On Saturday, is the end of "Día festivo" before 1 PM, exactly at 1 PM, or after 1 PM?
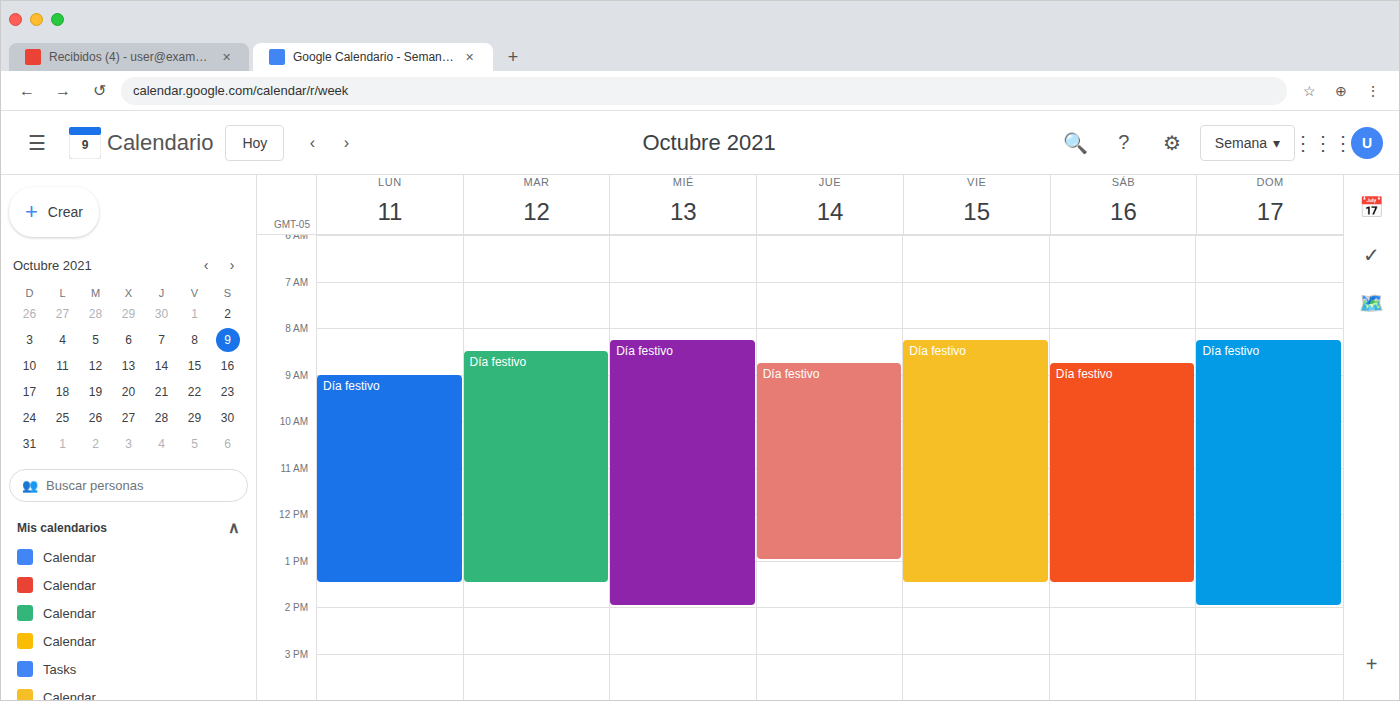
1:30 PM -- after 1 PM, 30 minutes below the 1 PM line.